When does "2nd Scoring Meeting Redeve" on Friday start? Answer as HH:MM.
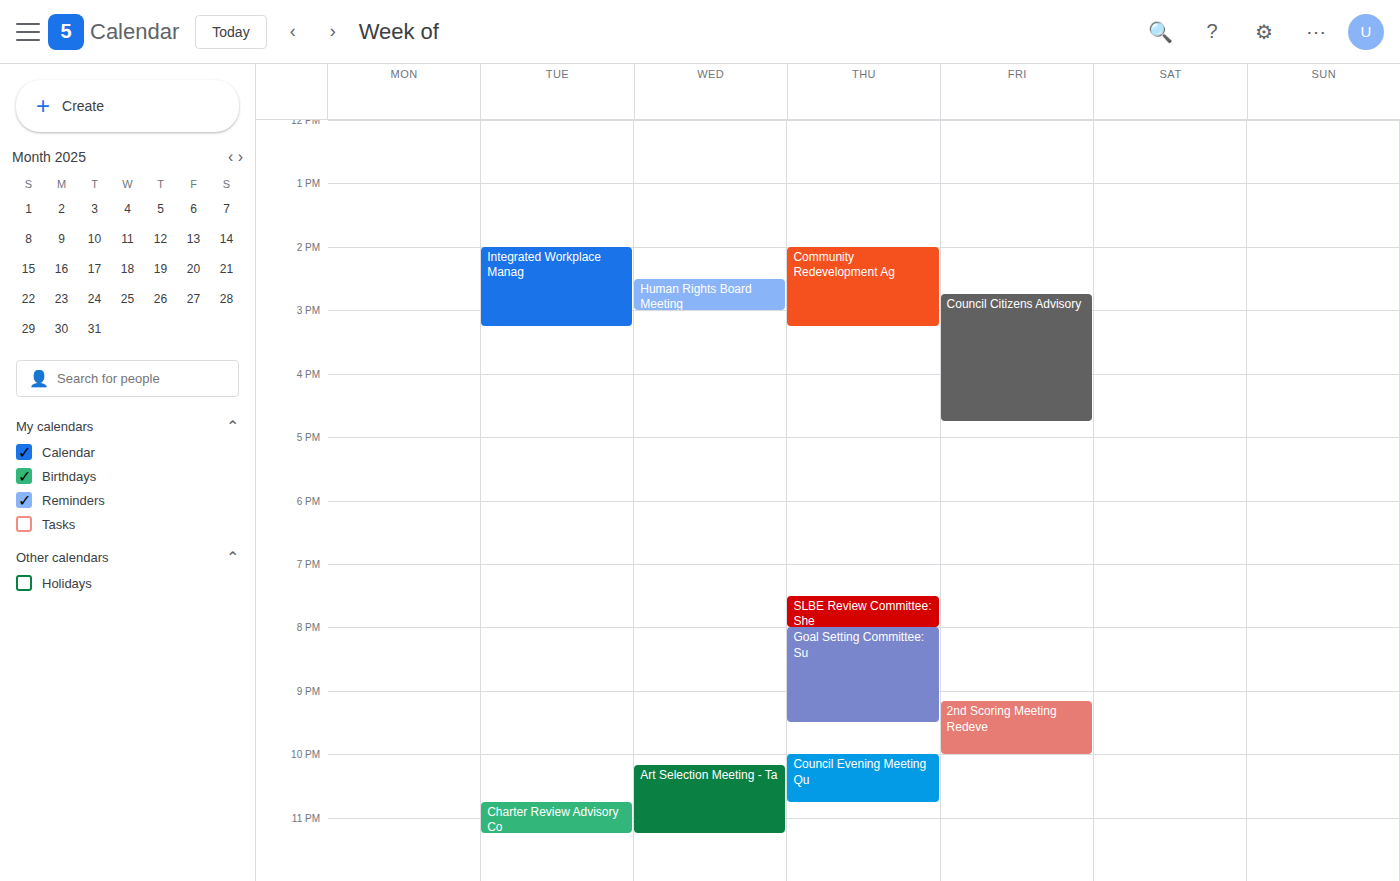
21:10